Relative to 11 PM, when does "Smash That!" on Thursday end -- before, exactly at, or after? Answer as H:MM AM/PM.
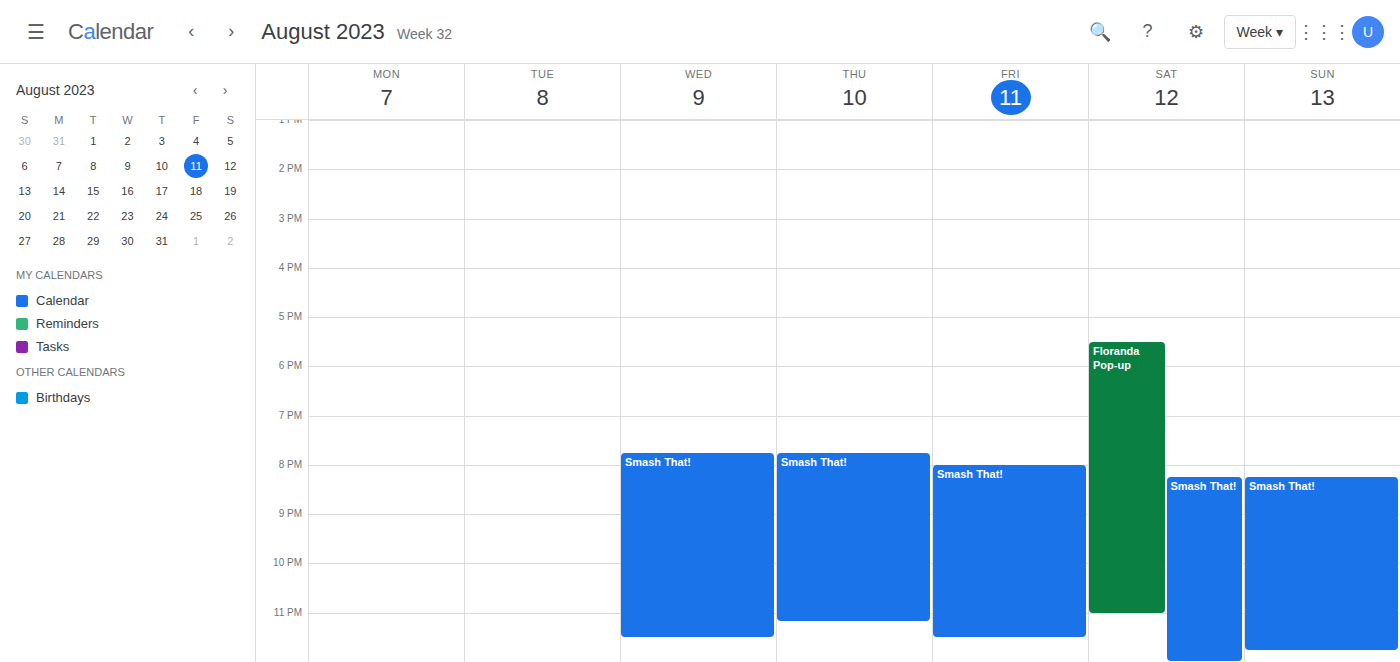
11:10 PM -- after 11 PM, 10 minutes below the 11 PM line.